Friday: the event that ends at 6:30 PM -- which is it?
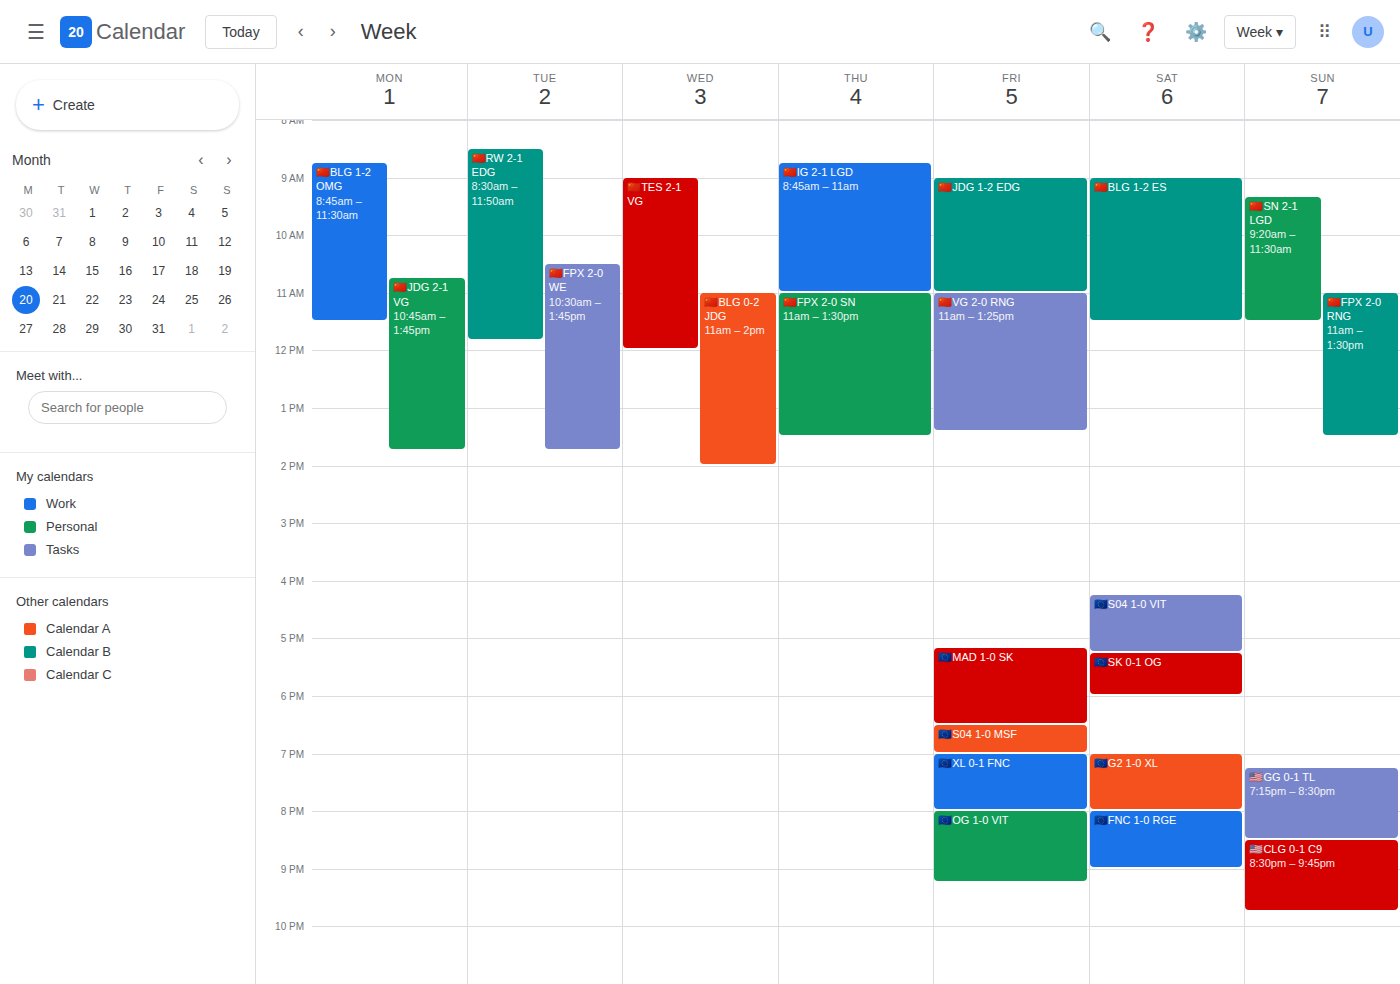
"🇪🇺MAD 1-0 SK"